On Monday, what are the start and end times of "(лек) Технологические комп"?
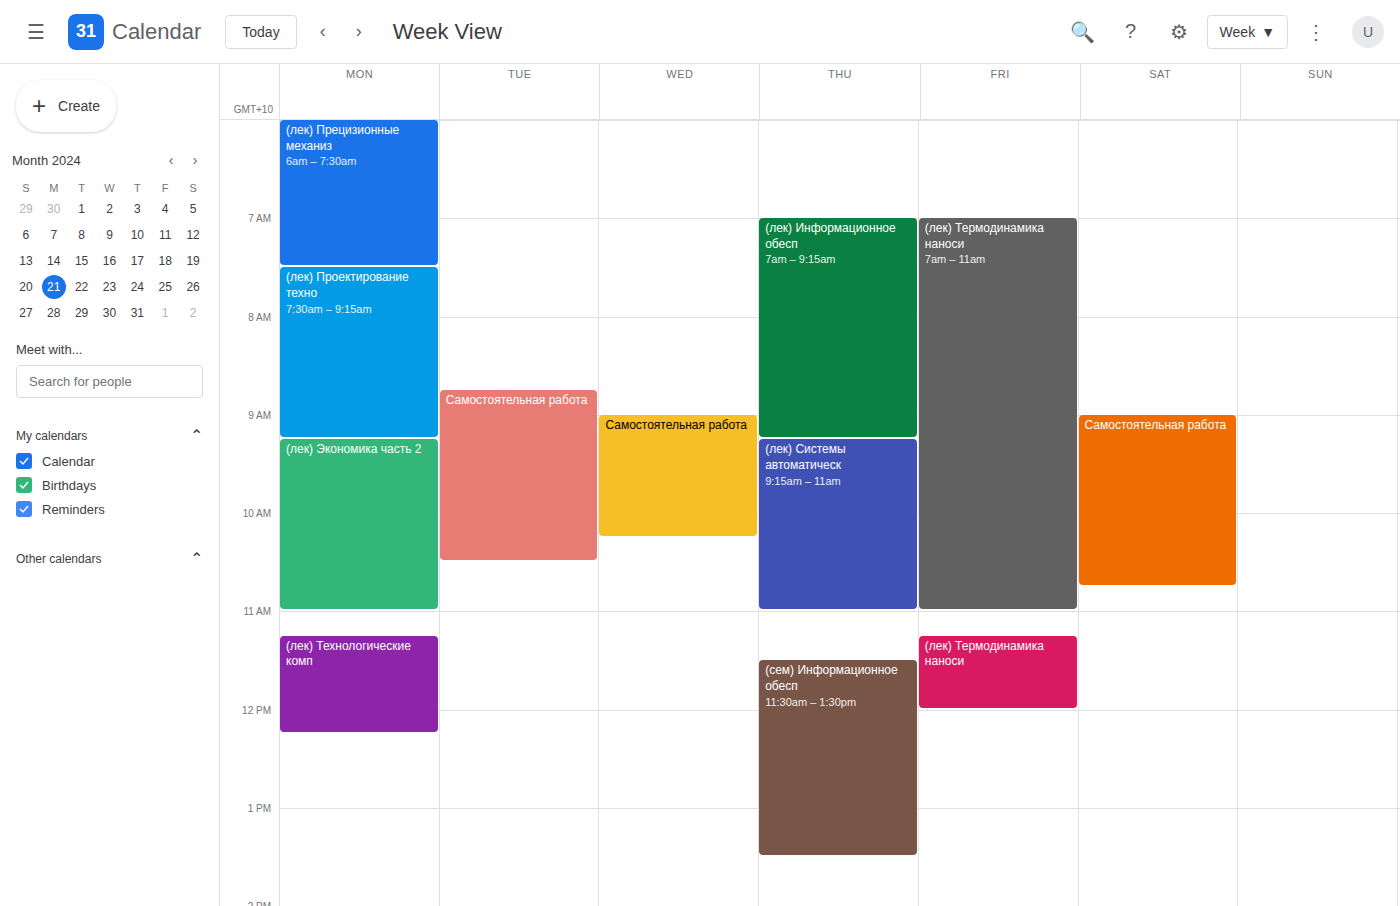
11:15 AM to 12:15 PM